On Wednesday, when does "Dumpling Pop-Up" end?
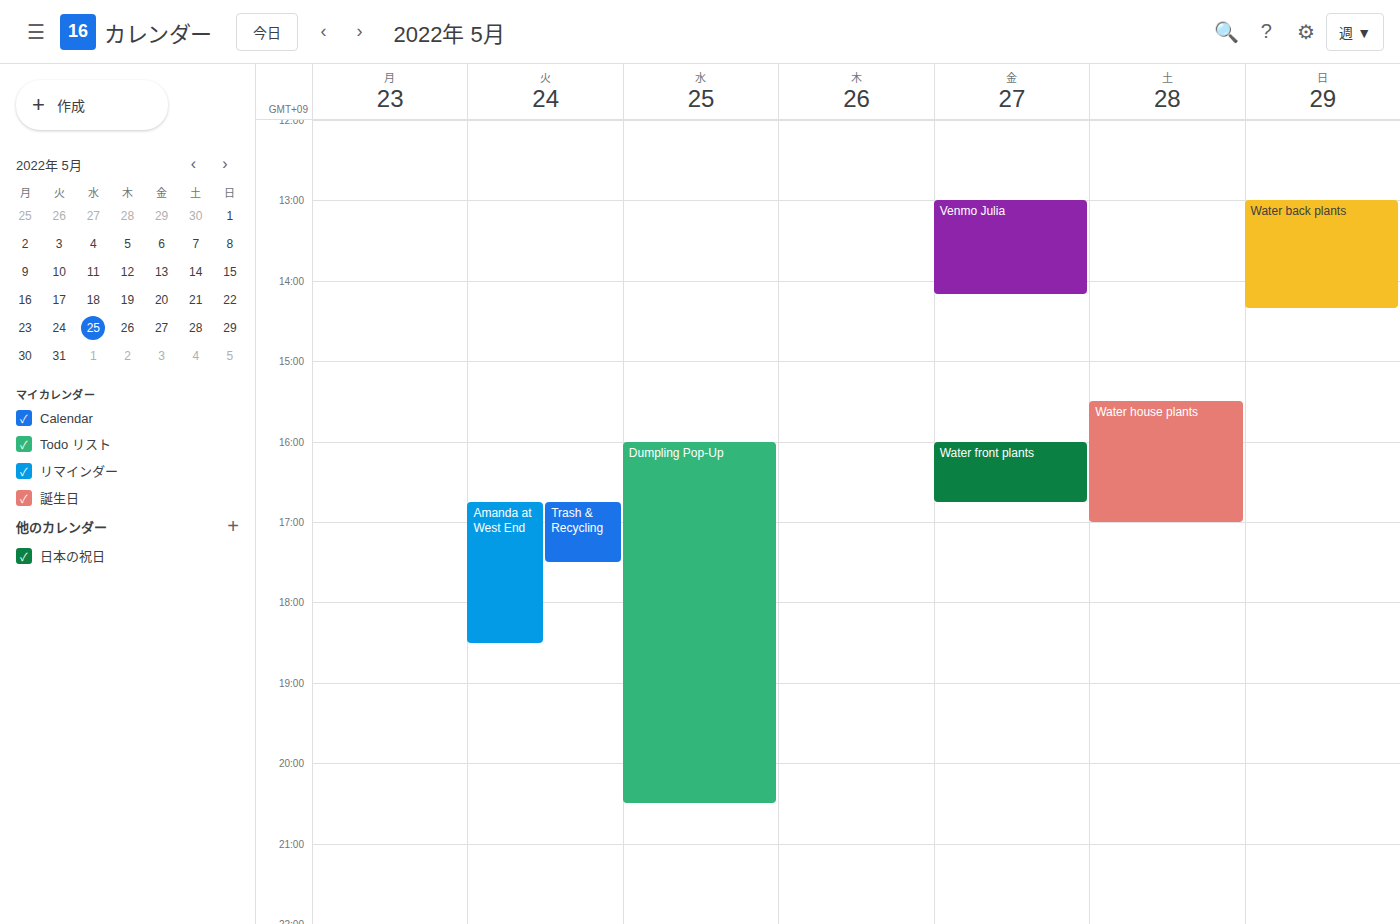
8:30 PM